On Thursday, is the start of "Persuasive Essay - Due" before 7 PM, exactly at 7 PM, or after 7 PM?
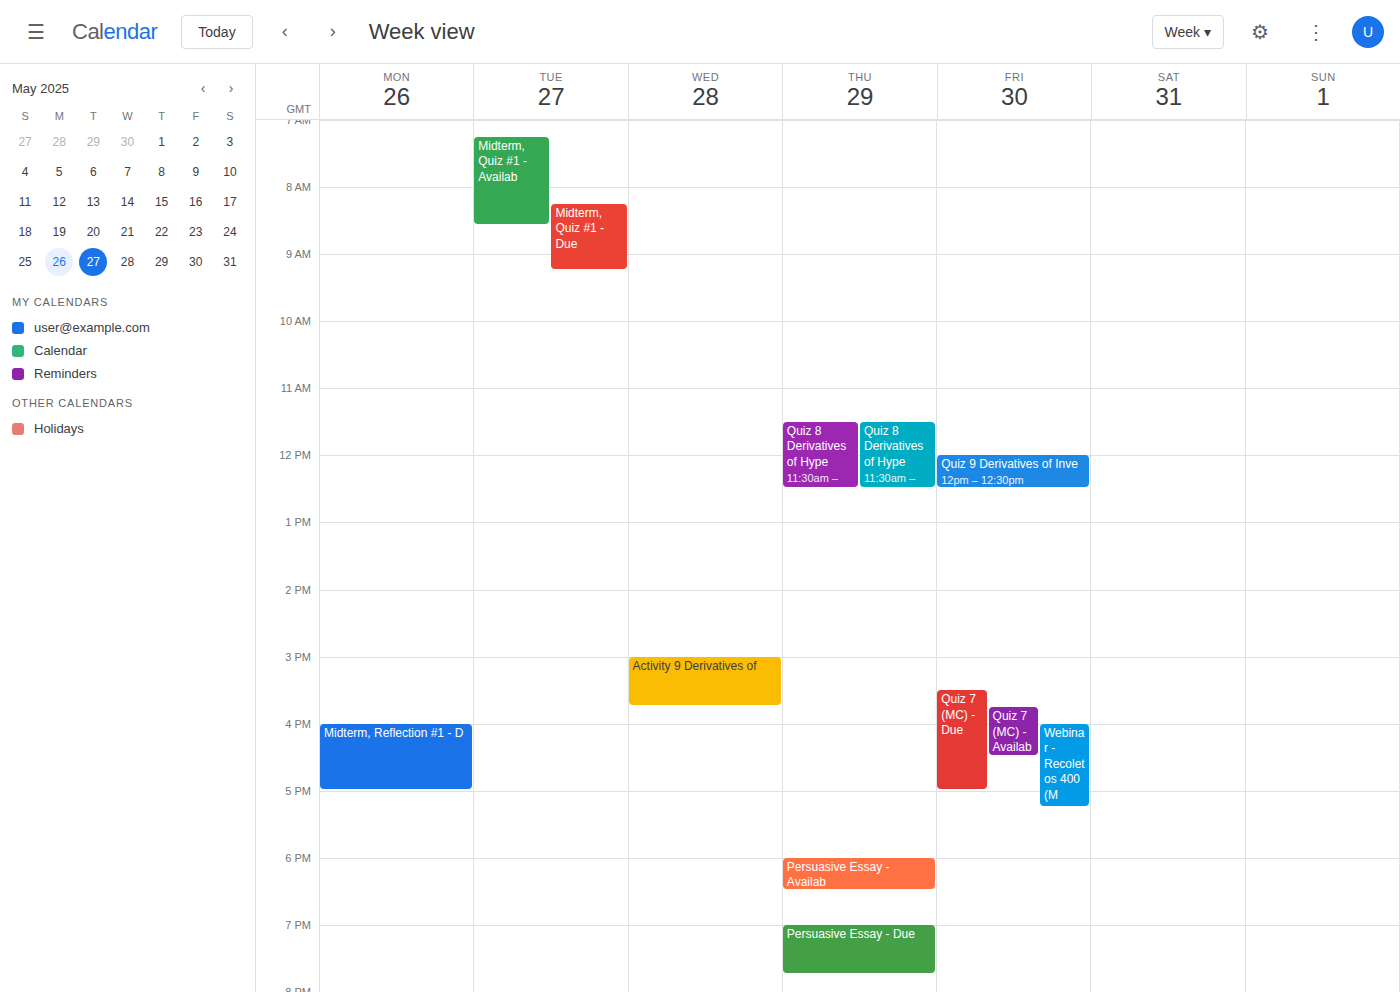
7:00 PM -- exactly at 7 PM, on the 7 PM line.